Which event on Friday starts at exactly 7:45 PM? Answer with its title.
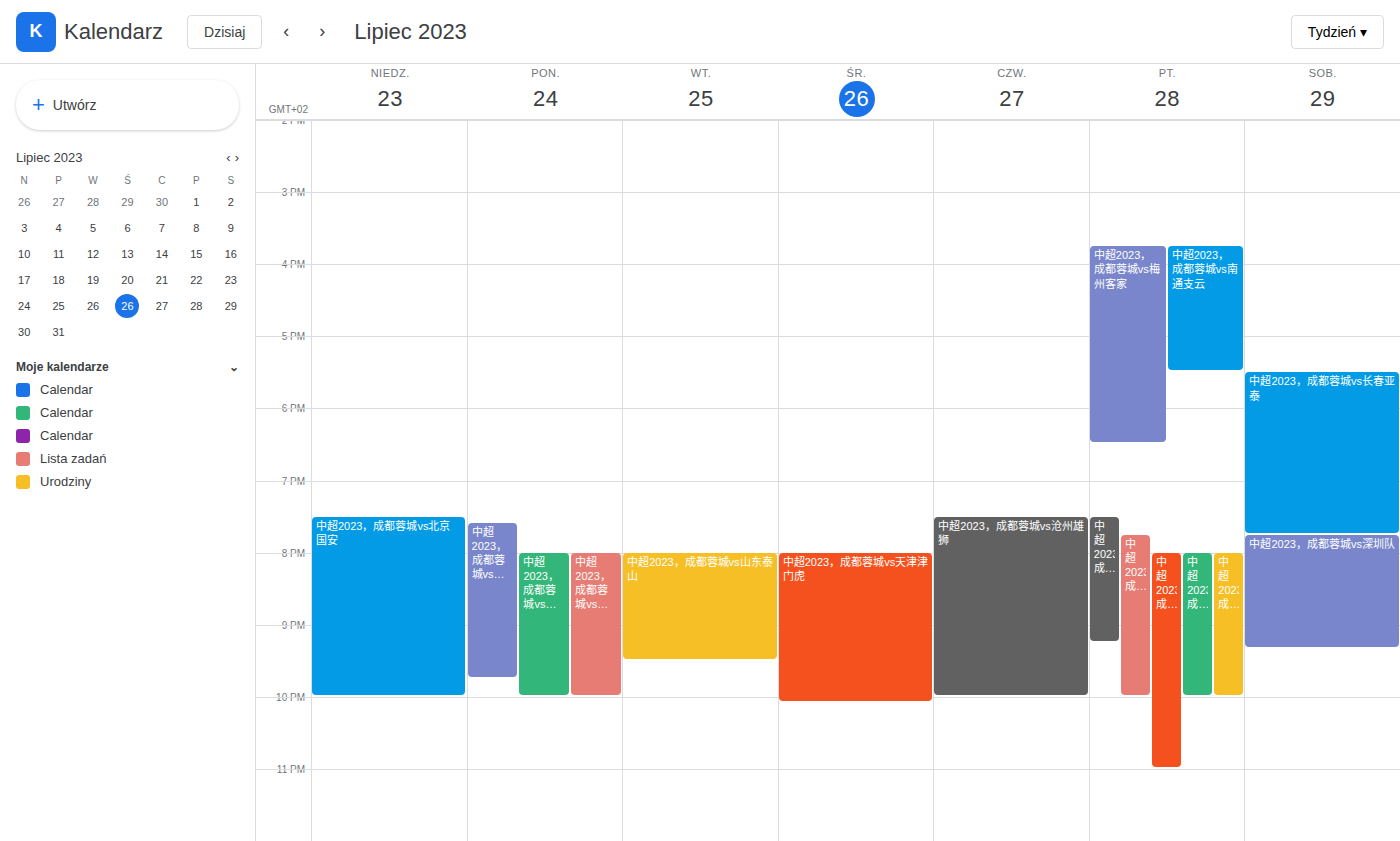
"中超2023，成都蓉城vs大连人"